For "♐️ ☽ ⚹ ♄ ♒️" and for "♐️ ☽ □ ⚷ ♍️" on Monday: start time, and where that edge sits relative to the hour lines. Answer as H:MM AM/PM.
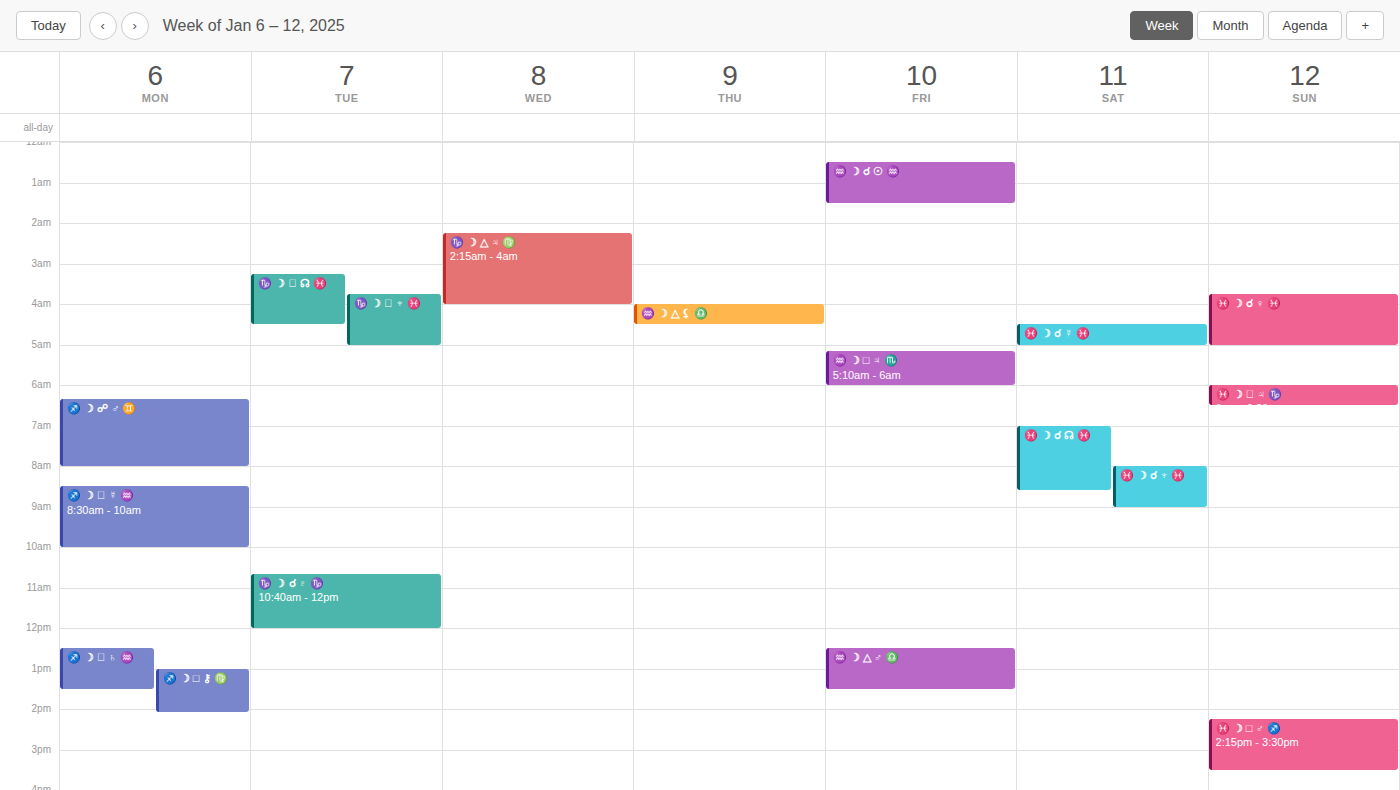
"♐️ ☽ ⚹ ♄ ♒️": 12:30 PM, halfway between the 12 PM and 1 PM lines. "♐️ ☽ □ ⚷ ♍️": 1:00 PM, exactly on the 1 PM line.